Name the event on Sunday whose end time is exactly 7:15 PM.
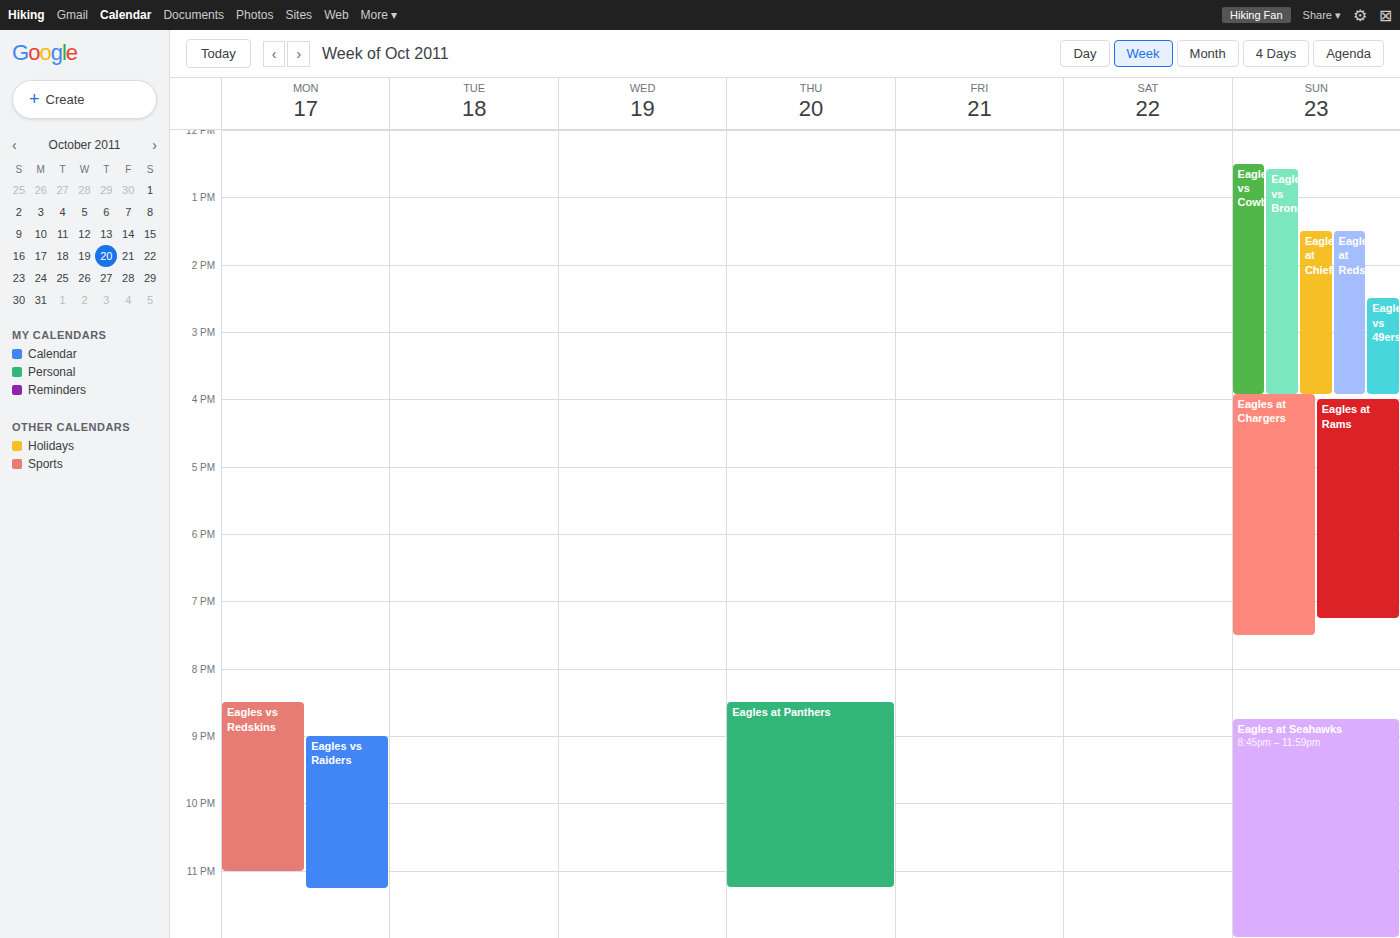
"Eagles at Rams"